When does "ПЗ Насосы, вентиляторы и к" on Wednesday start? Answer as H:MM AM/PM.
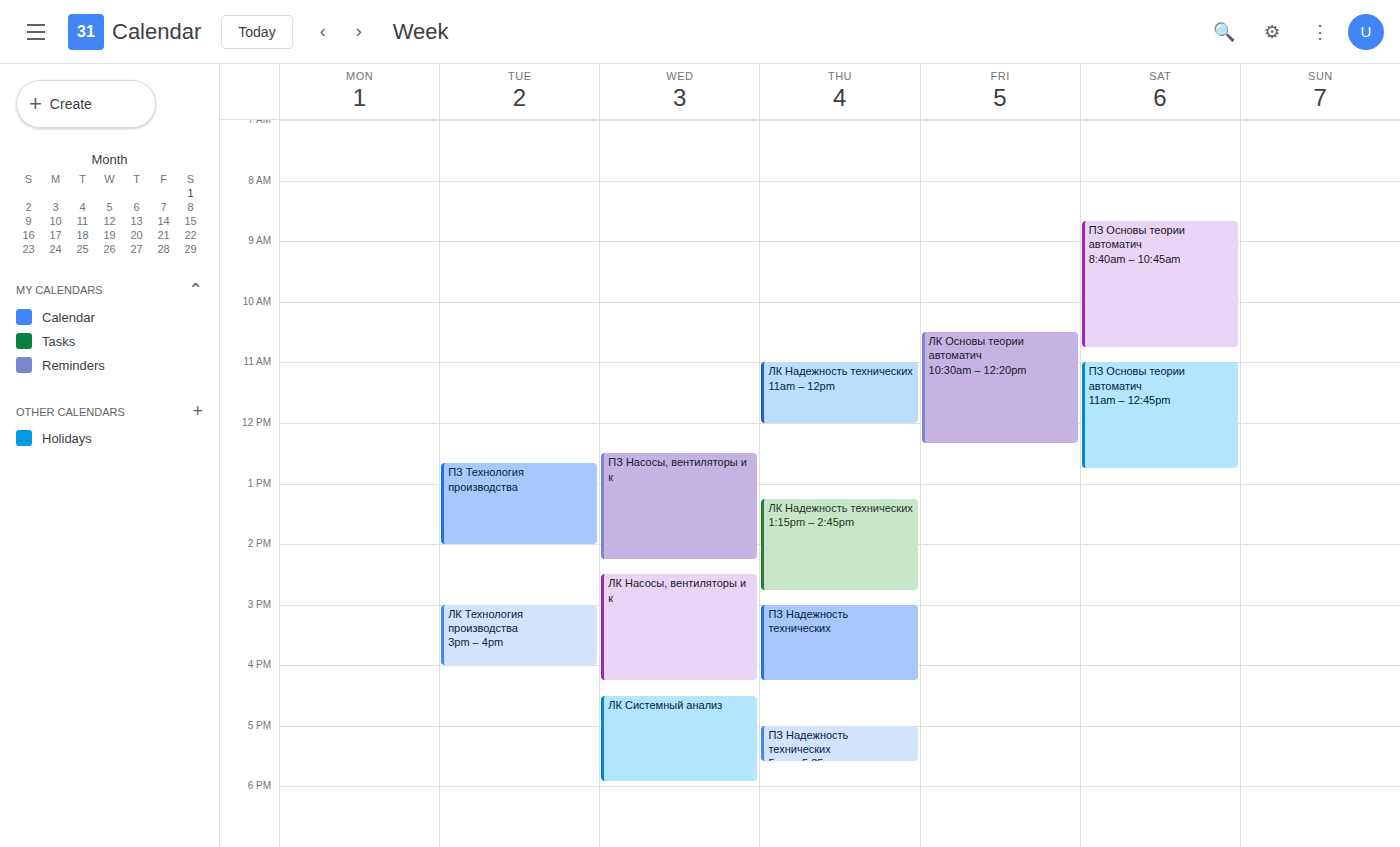
12:30 PM